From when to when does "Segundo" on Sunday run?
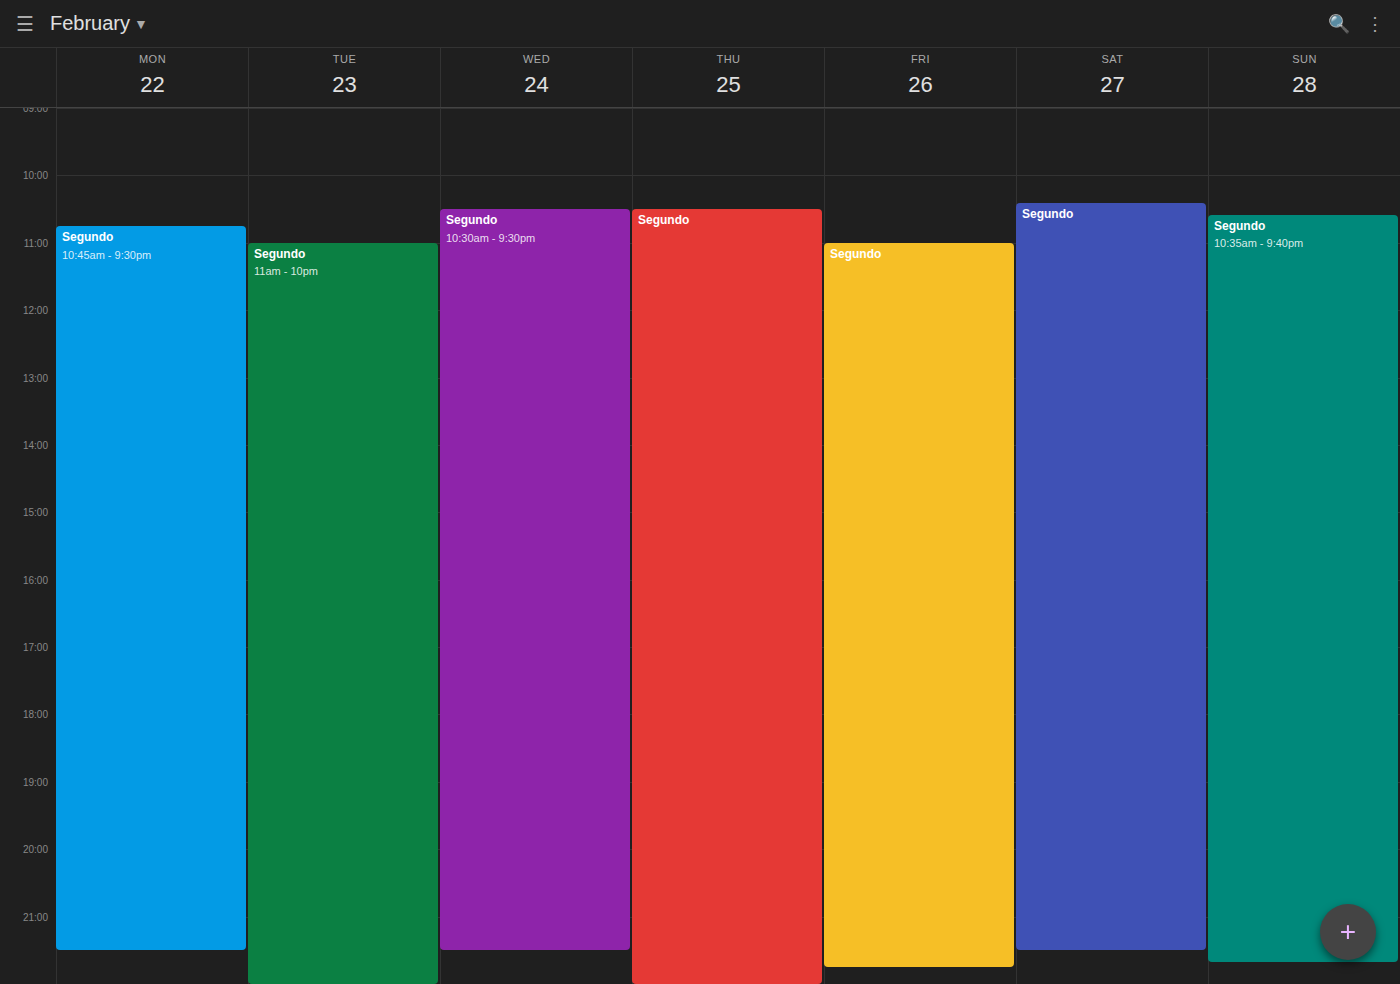
10:35 AM to 9:40 PM